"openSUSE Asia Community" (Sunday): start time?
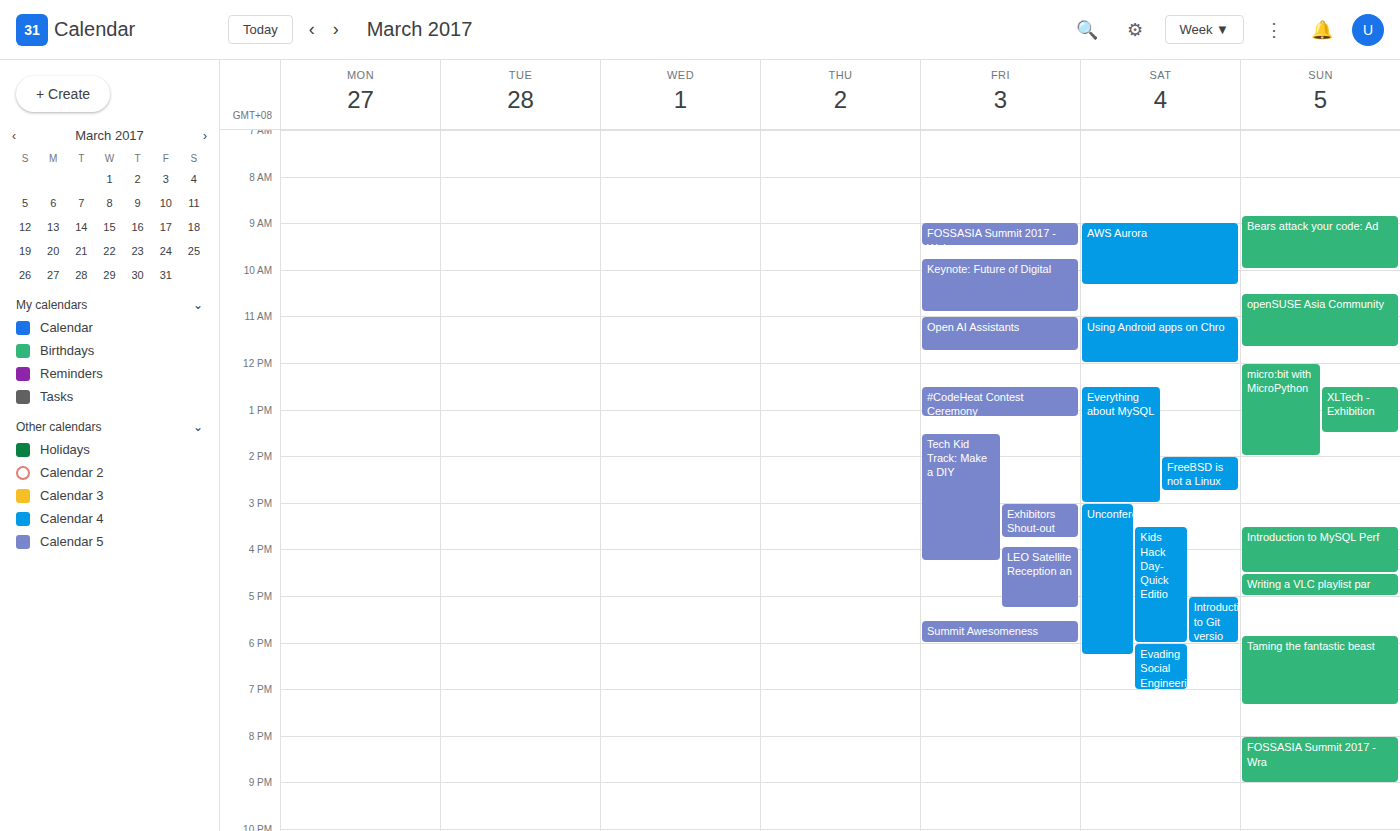
10:30 AM